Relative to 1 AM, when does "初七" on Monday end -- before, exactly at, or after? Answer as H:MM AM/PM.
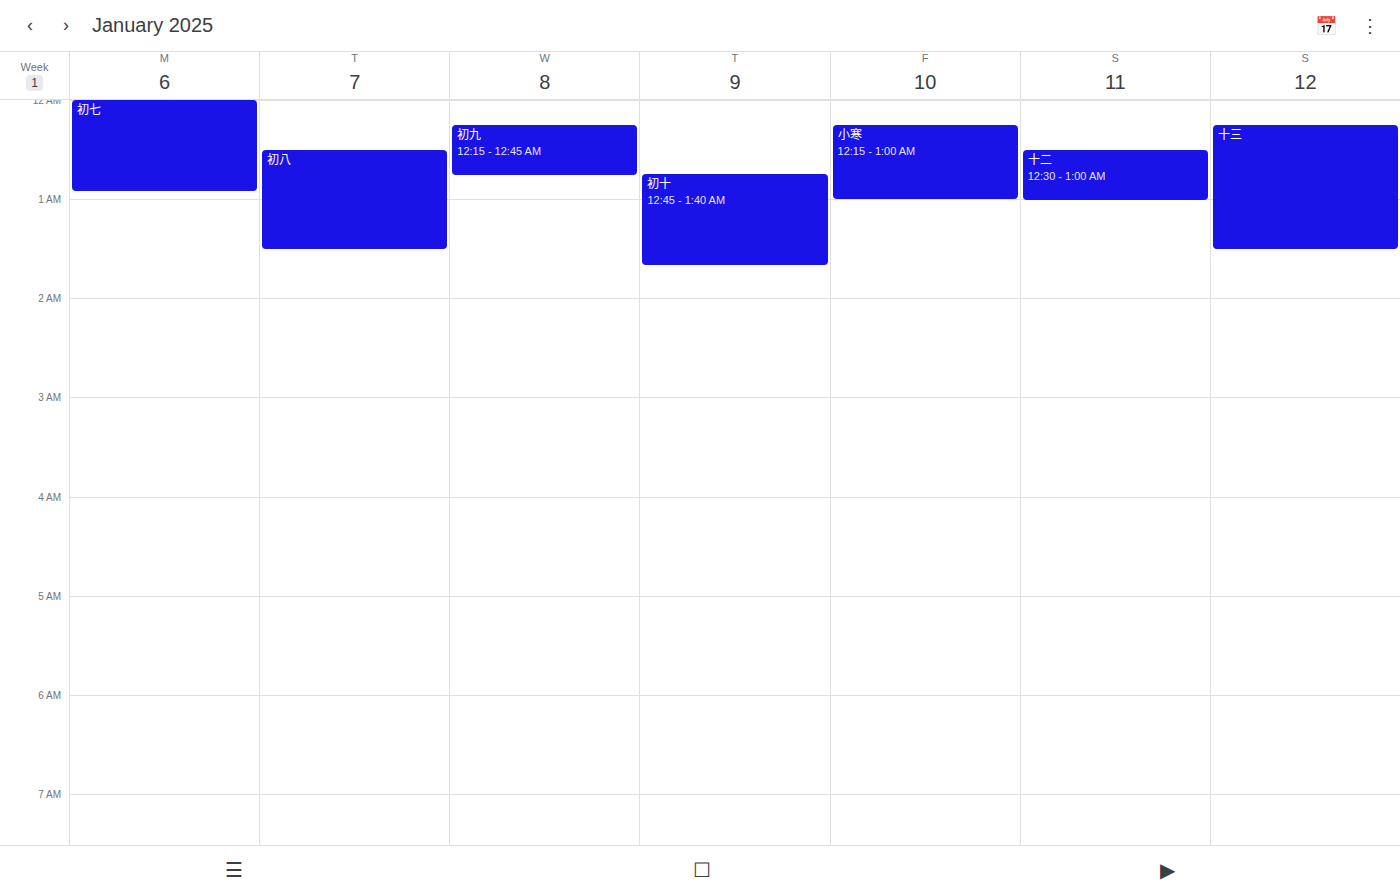
12:55 AM -- before 1 AM, 5 minutes above the 1 AM line.